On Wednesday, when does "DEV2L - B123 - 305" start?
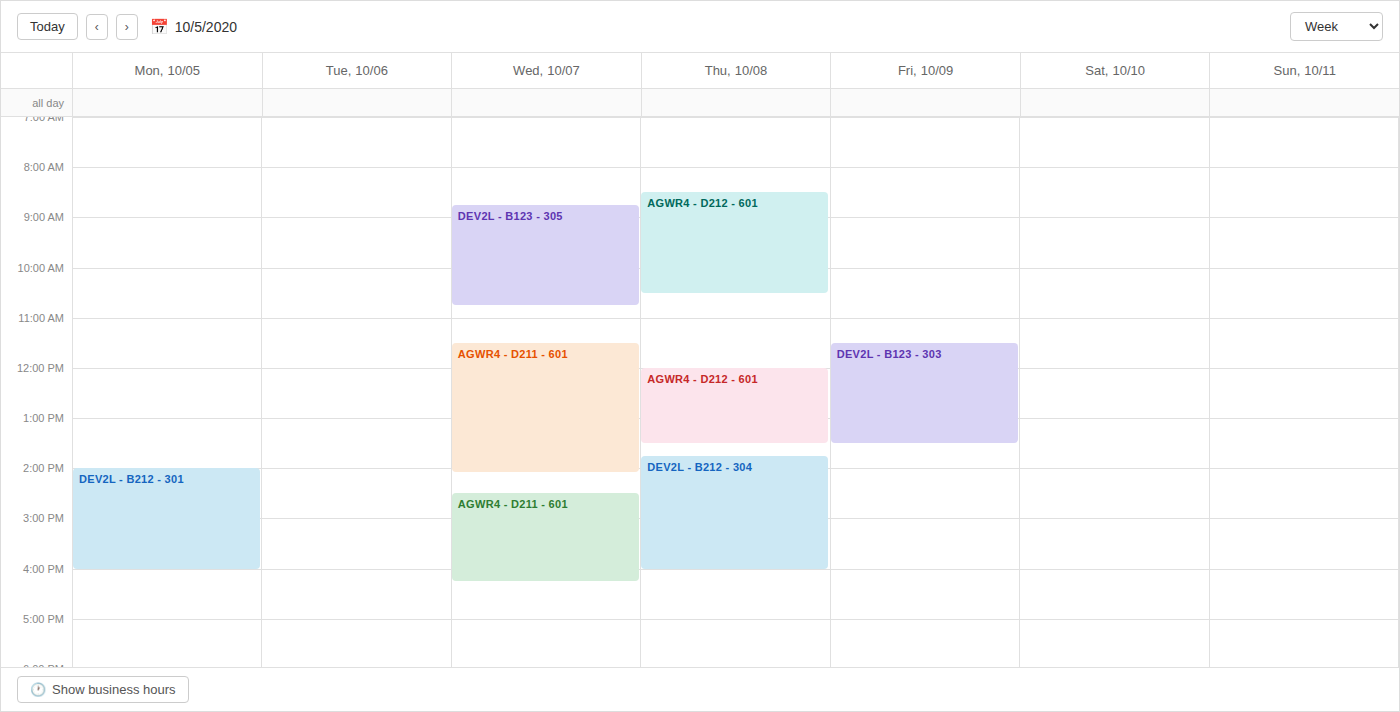
8:45 AM